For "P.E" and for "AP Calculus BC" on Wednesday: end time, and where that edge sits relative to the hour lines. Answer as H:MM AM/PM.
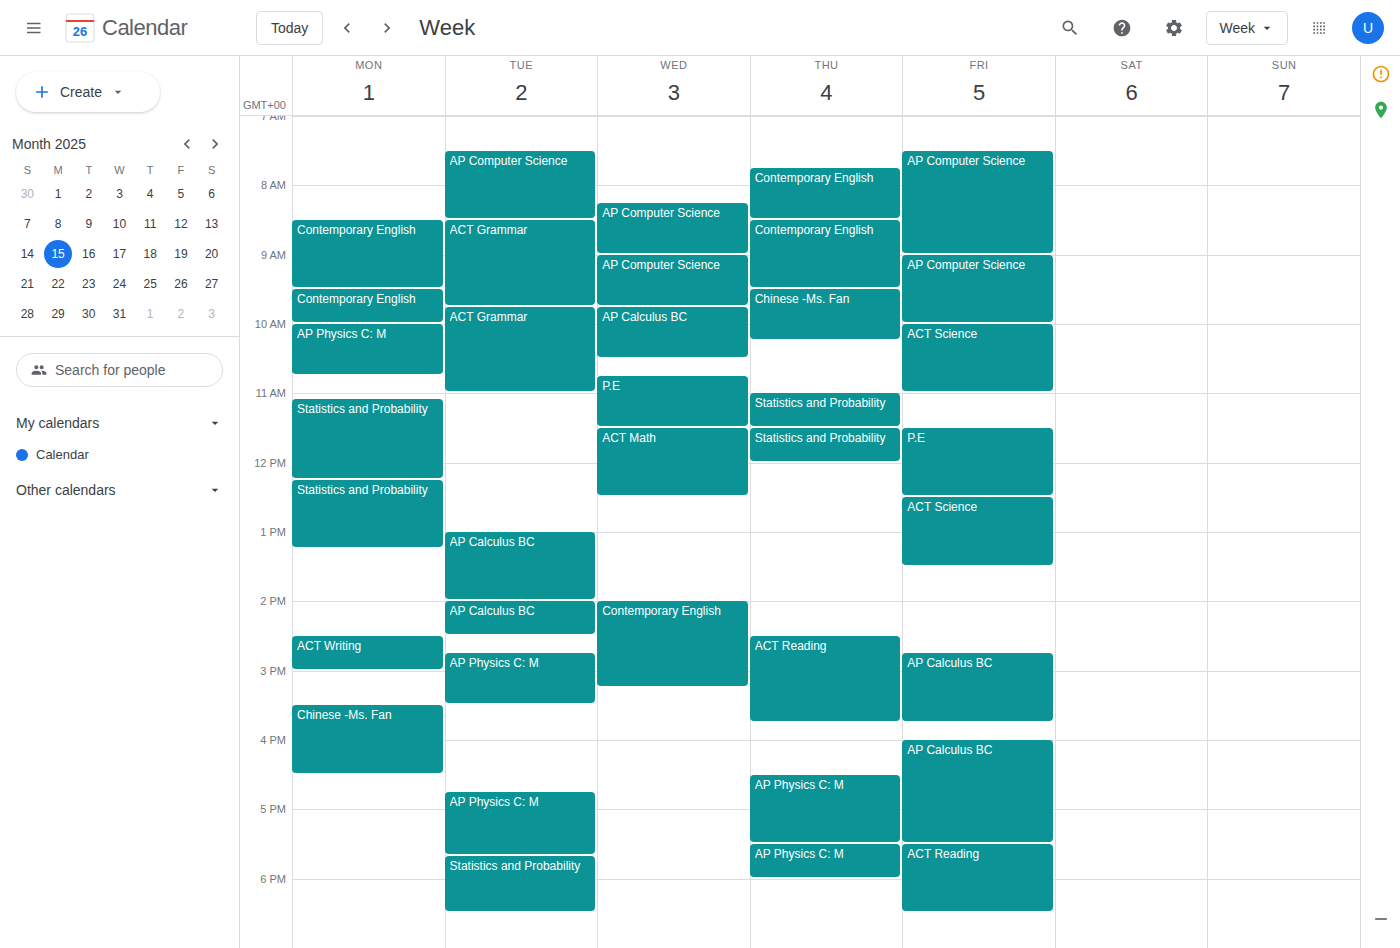
"P.E": 11:30 AM, halfway between the 11 AM and 12 PM lines. "AP Calculus BC": 10:30 AM, halfway between the 10 AM and 11 AM lines.